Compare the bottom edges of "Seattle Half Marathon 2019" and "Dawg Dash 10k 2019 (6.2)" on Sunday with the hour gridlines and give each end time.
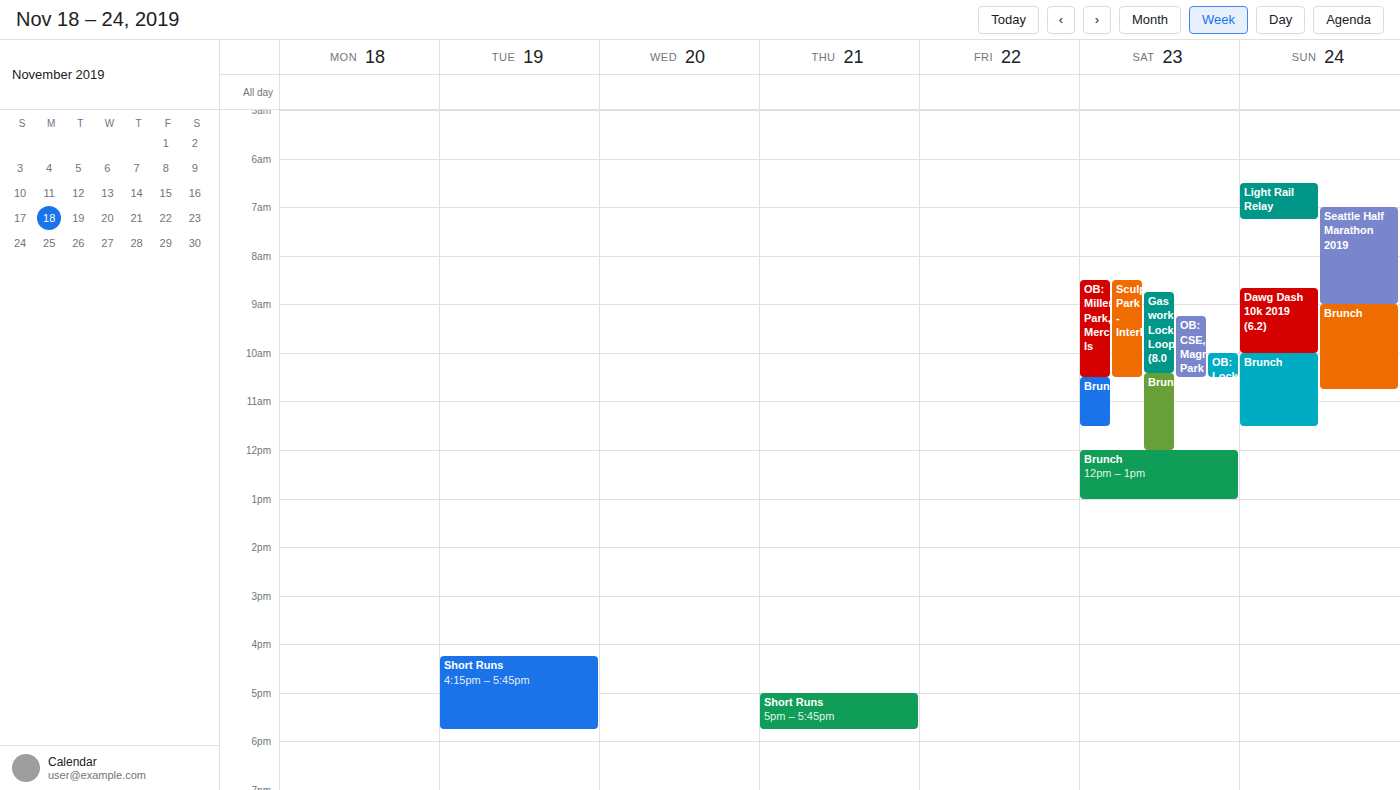
"Seattle Half Marathon 2019": 9:00 AM, exactly on the 9 AM line. "Dawg Dash 10k 2019 (6.2)": 10:00 AM, exactly on the 10 AM line.